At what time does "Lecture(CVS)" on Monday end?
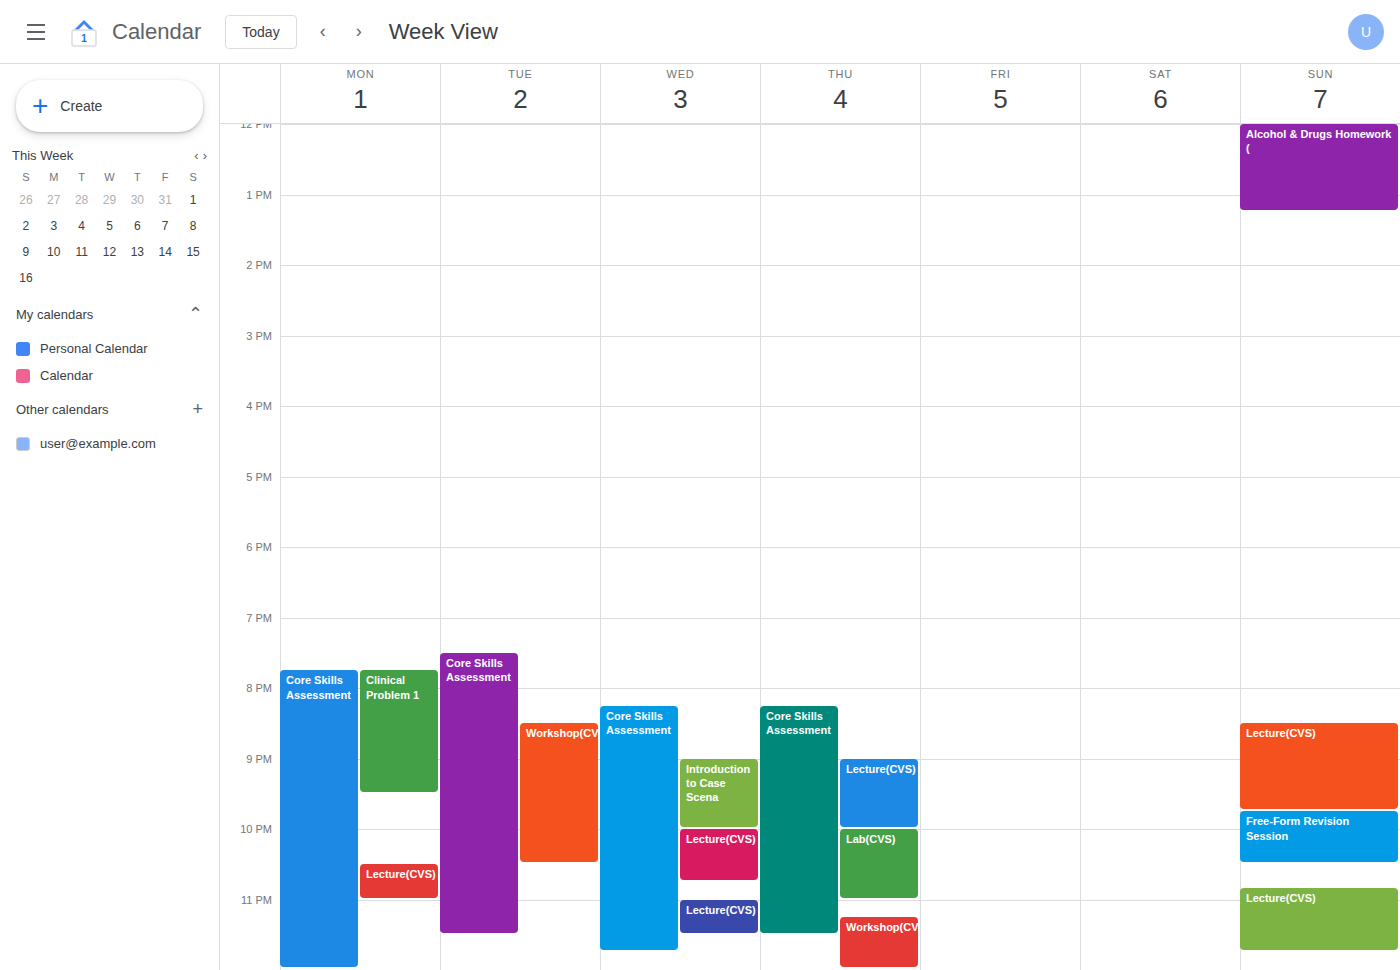
23:00